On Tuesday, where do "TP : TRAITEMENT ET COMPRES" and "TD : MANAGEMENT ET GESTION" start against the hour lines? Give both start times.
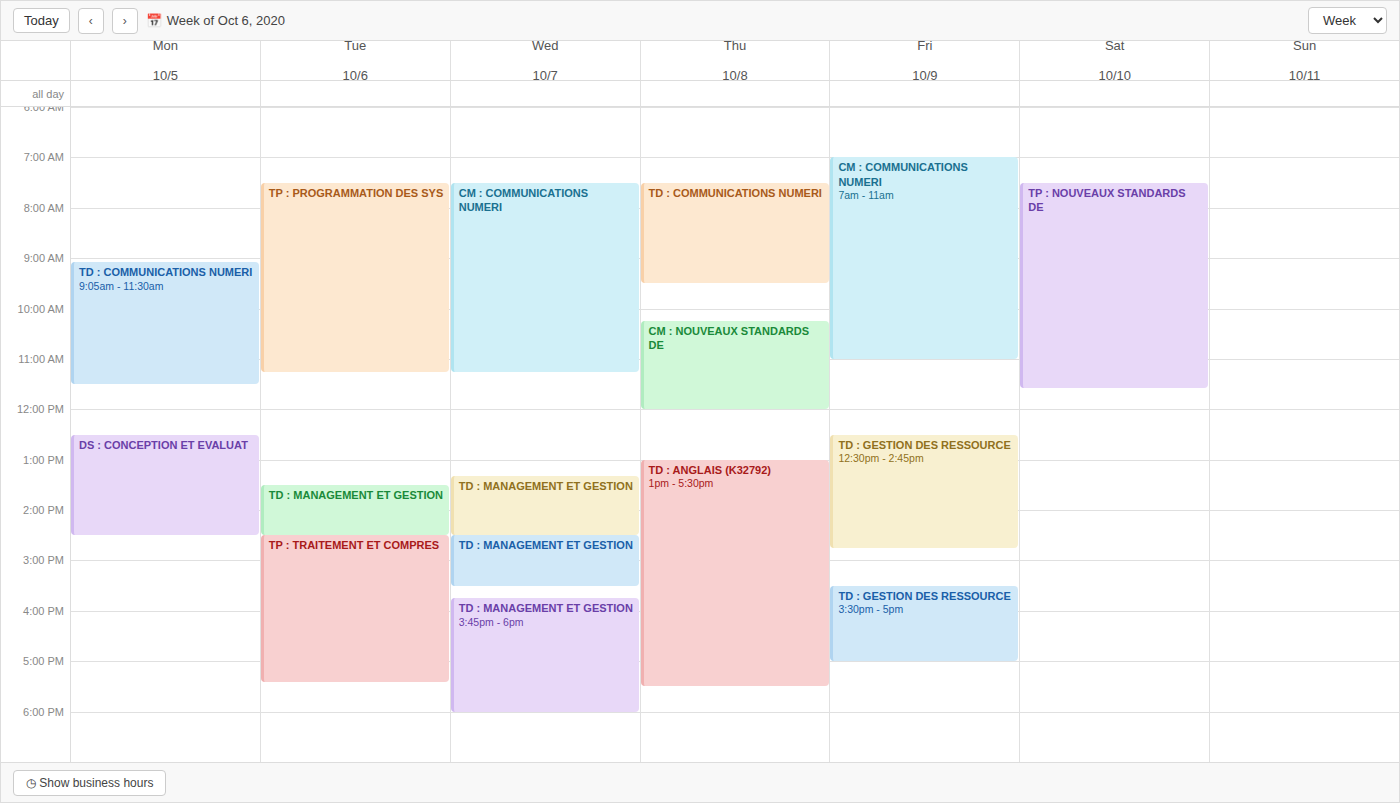
"TP : TRAITEMENT ET COMPRES": 2:30 PM, halfway between the 2 PM and 3 PM lines. "TD : MANAGEMENT ET GESTION": 1:30 PM, halfway between the 1 PM and 2 PM lines.